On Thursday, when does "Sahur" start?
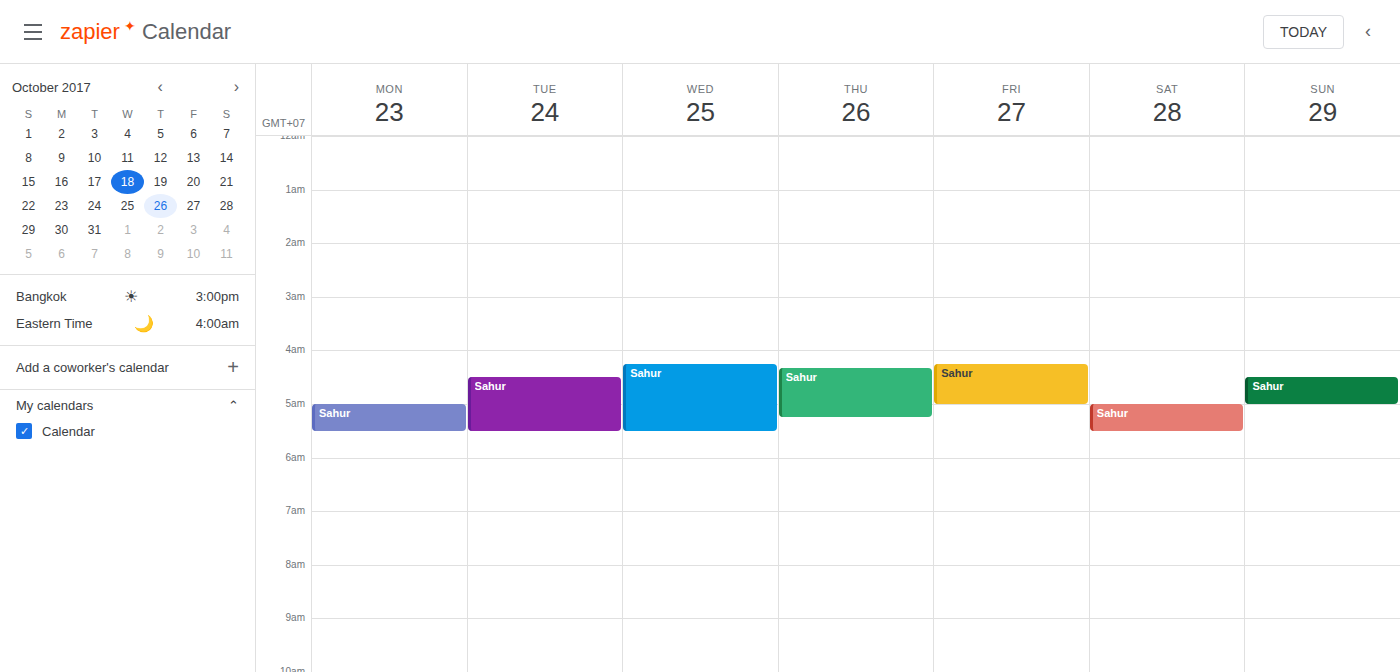
4:20 AM